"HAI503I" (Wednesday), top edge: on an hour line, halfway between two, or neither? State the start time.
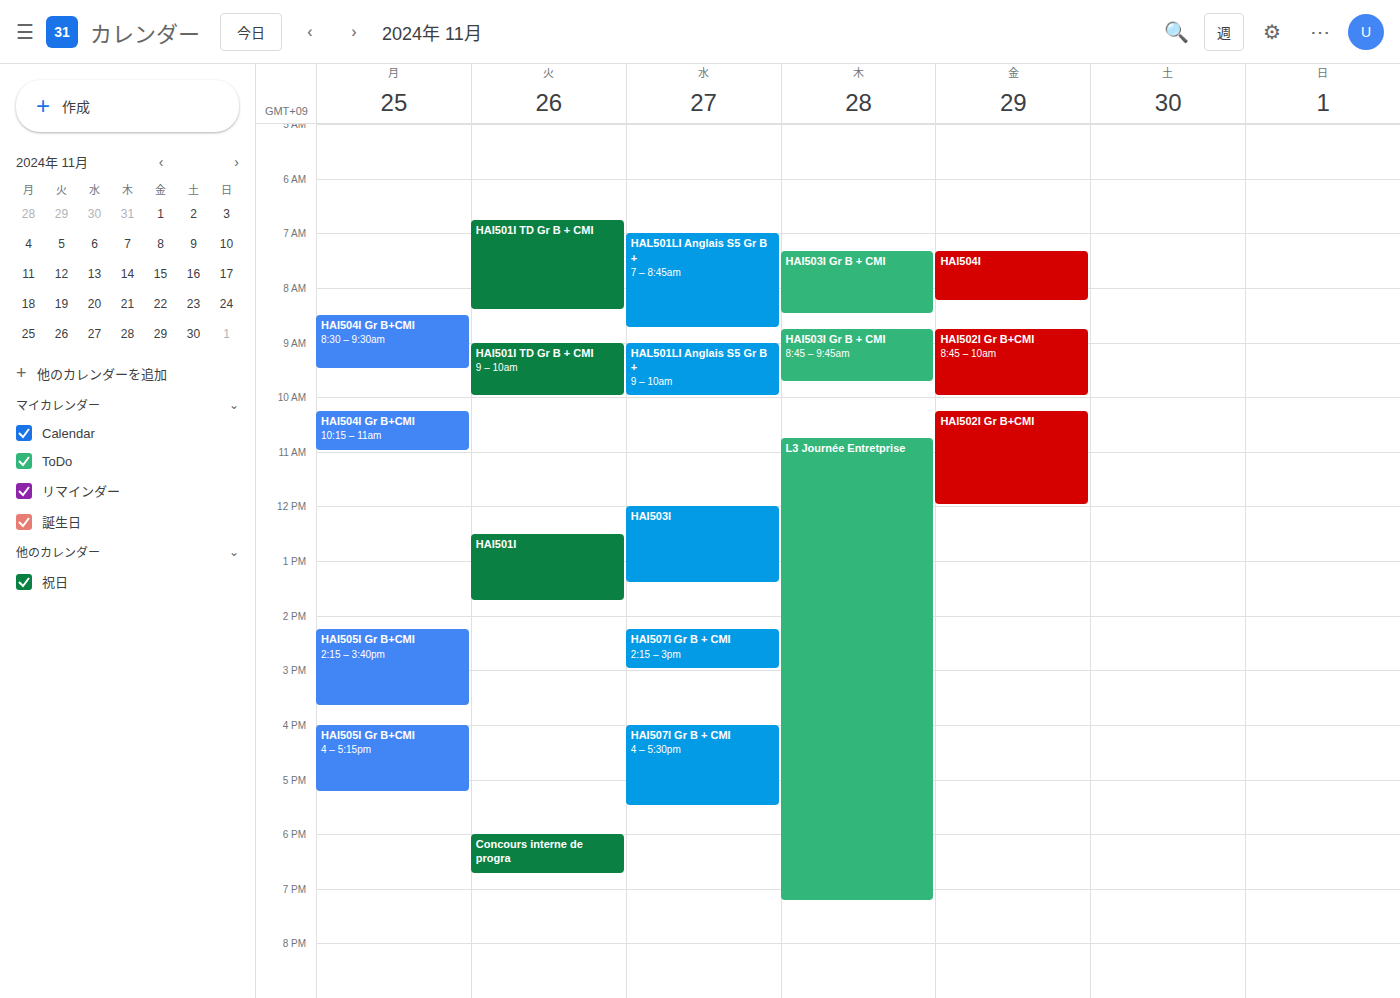
12:00 -- exactly on the 12:00 line.